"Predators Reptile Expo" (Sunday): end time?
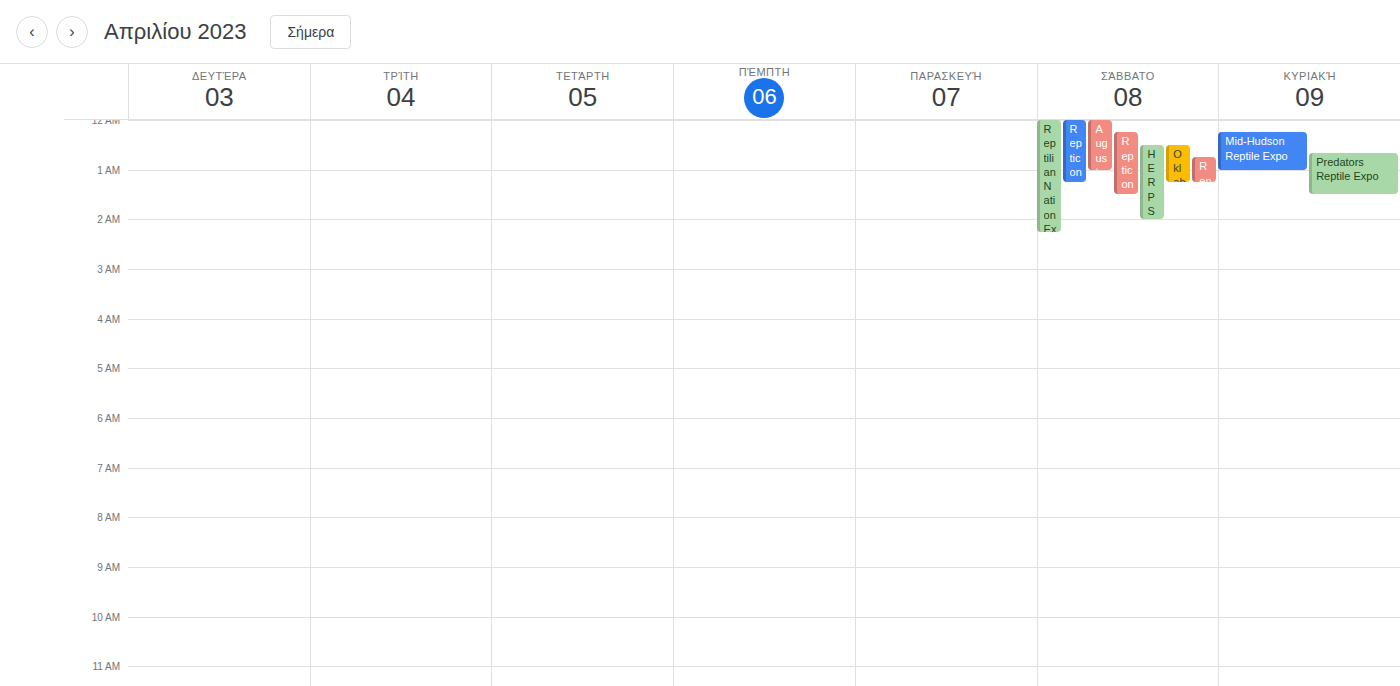
1:30 AM